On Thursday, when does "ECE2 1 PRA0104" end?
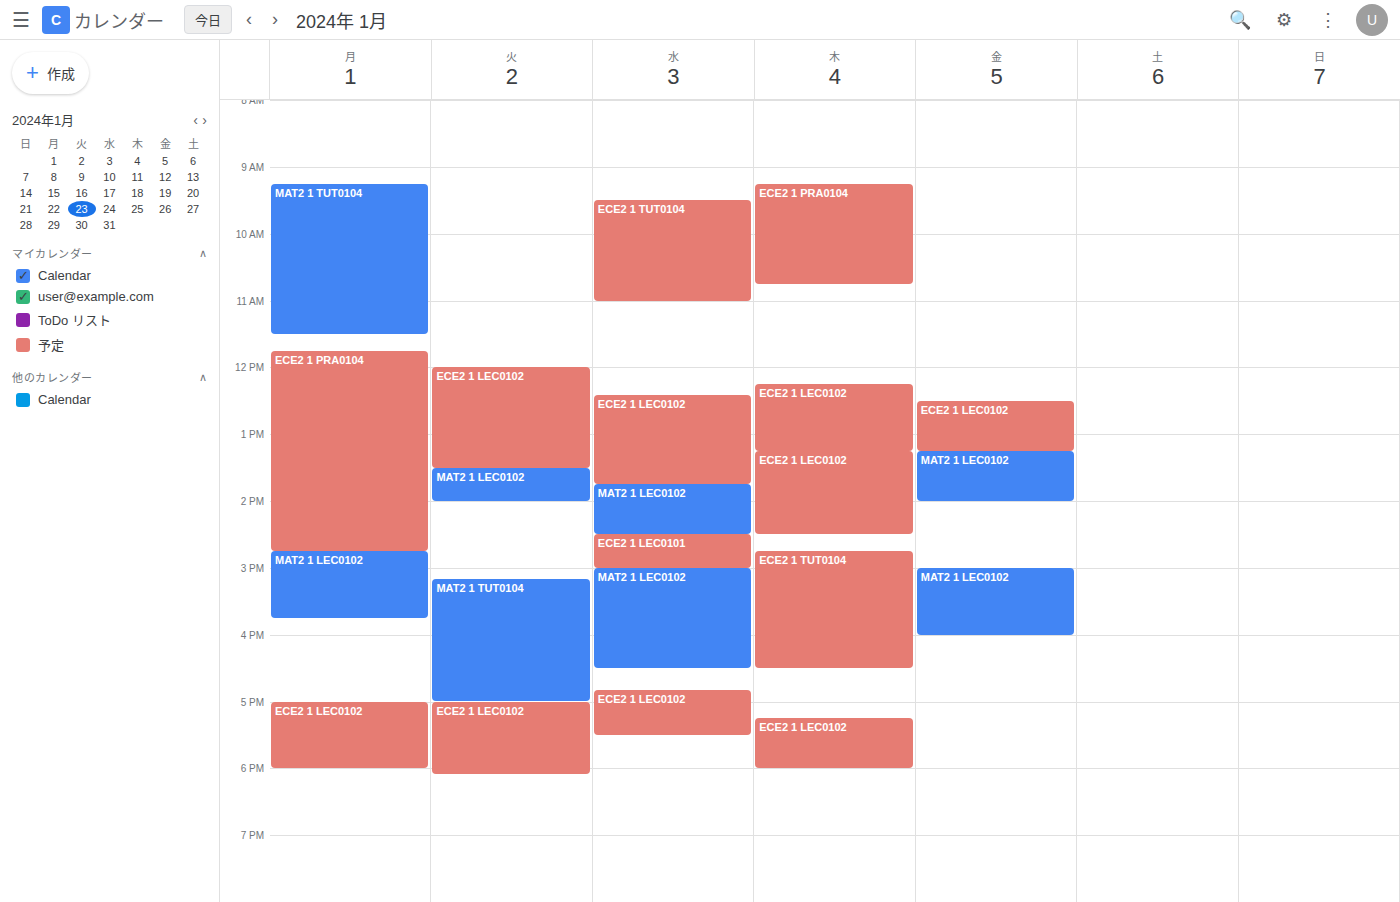
10:45 AM